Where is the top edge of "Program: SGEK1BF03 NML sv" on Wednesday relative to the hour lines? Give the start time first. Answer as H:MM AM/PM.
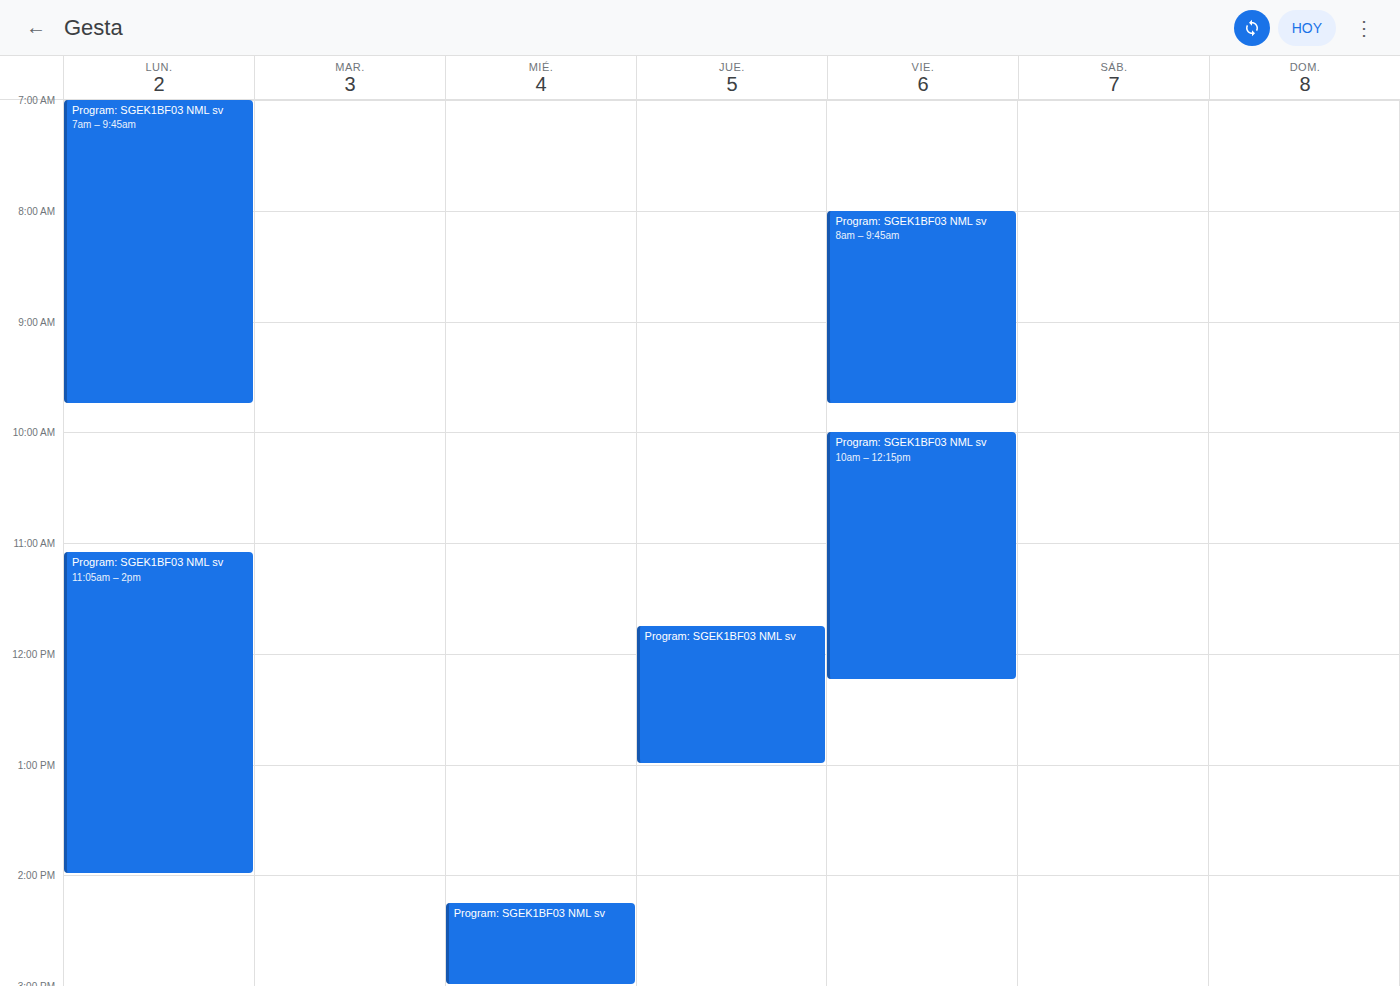
2:15 PM -- neither: a quarter of the way from the 2 PM line to the 3 PM line.